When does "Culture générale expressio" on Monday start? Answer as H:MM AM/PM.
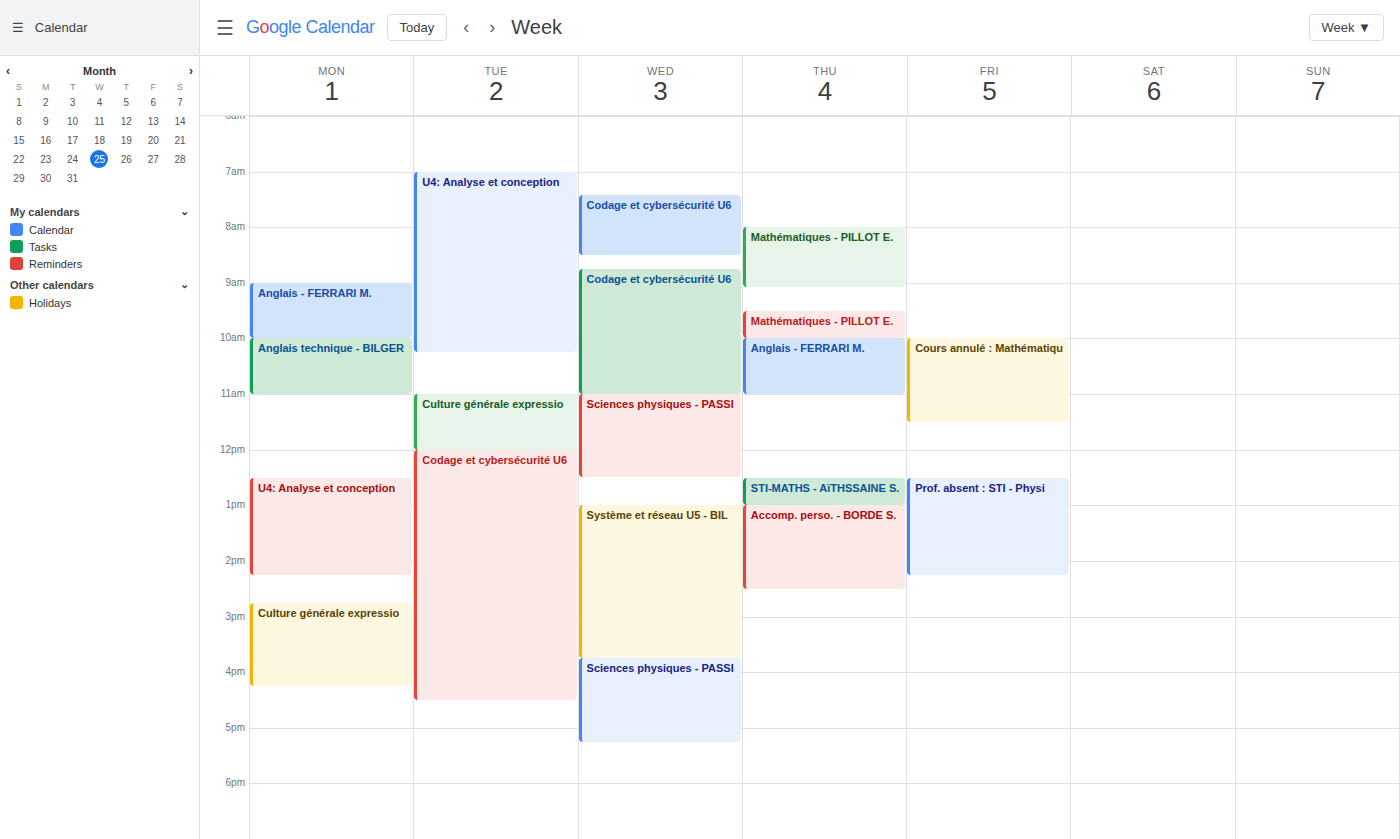
2:45 PM